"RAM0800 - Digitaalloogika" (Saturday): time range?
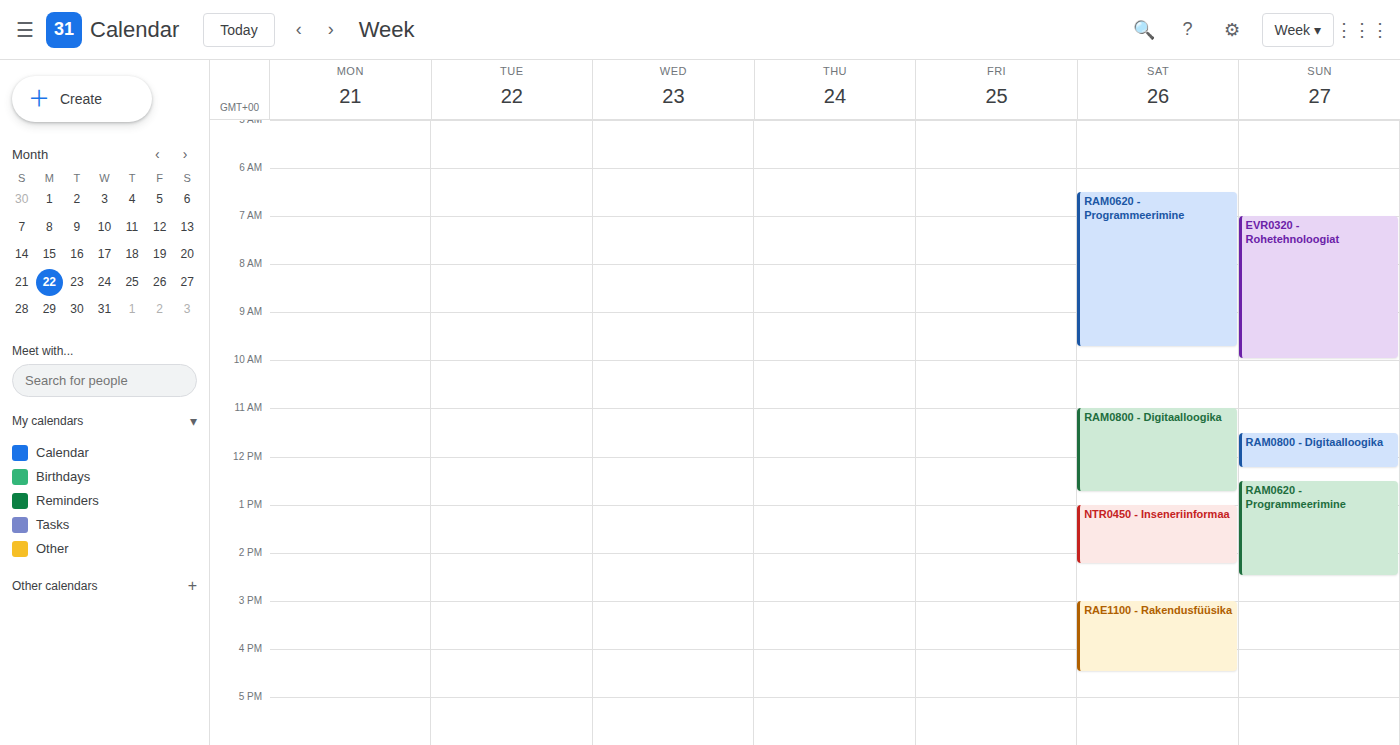
11:00 AM to 12:45 PM